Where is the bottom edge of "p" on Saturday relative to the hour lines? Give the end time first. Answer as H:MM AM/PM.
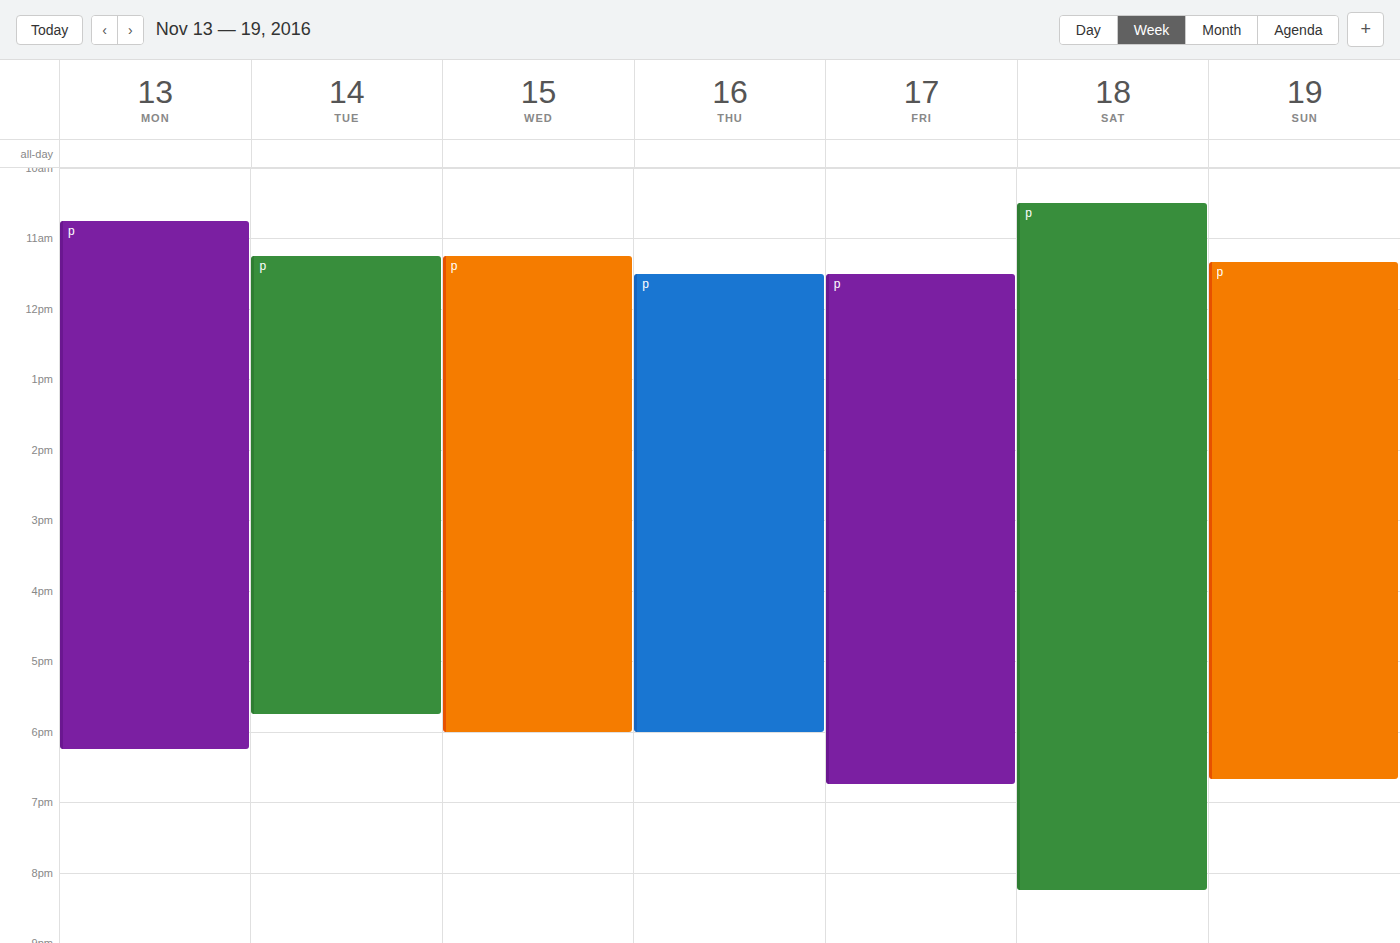
8:15 PM -- neither: a quarter of the way from the 8 PM line to the 9 PM line.